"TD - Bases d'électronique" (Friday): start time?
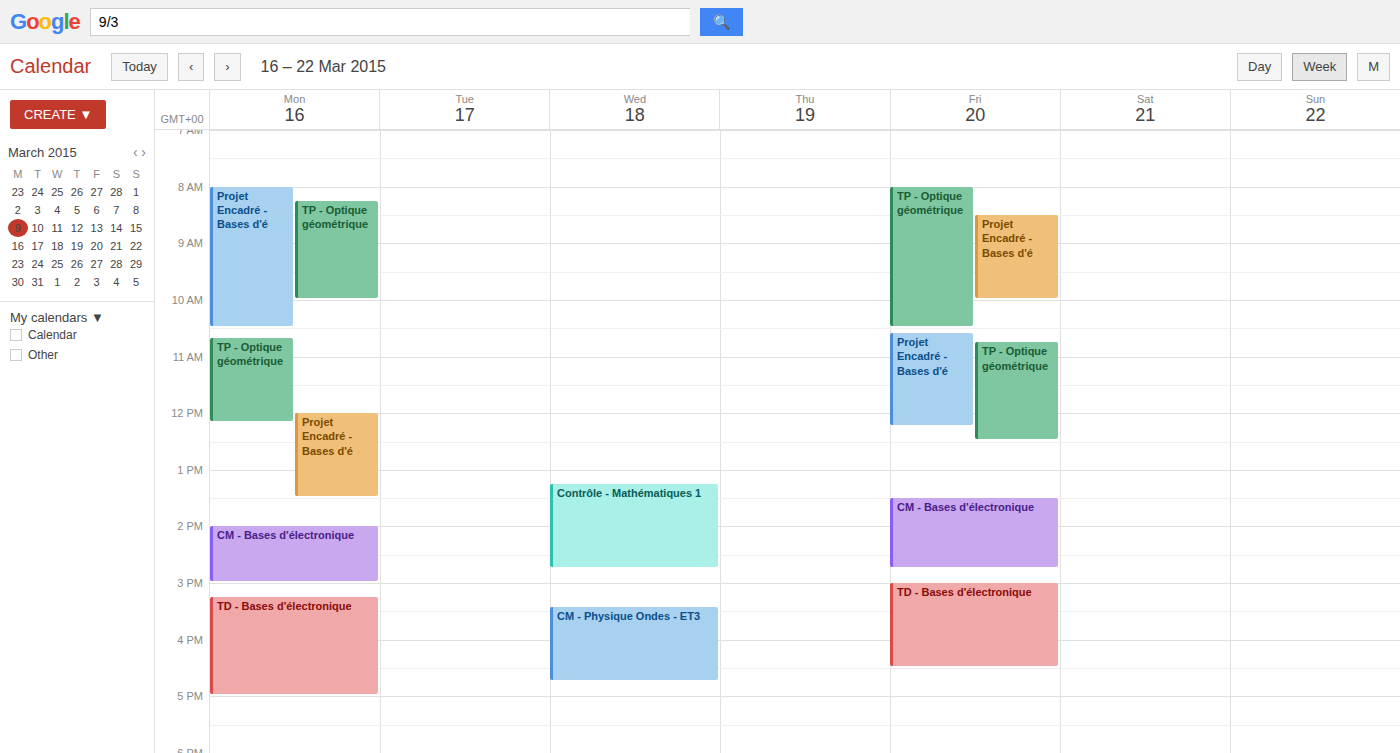
3:00 PM